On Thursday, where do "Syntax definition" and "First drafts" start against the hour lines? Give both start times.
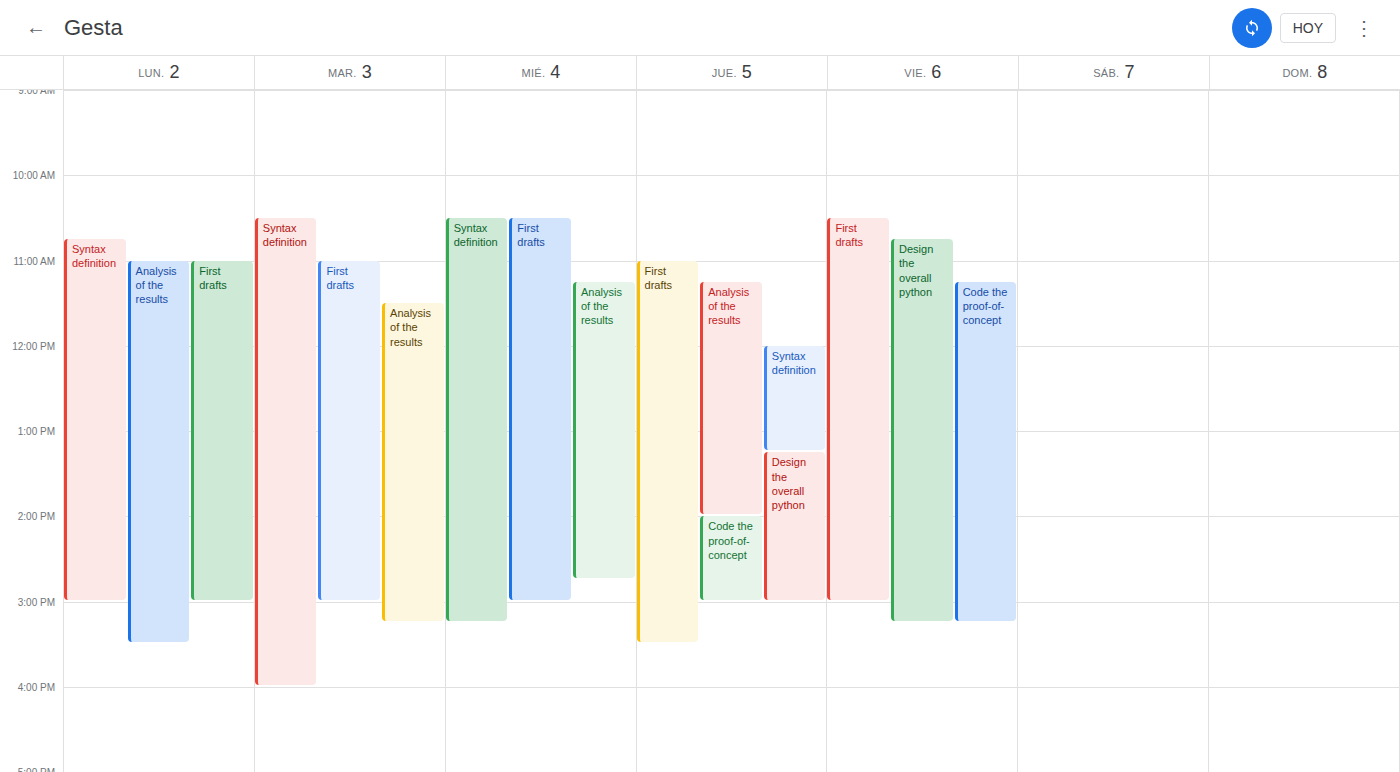
"Syntax definition": 12:00 PM, exactly on the 12 PM line. "First drafts": 11:00 AM, exactly on the 11 AM line.